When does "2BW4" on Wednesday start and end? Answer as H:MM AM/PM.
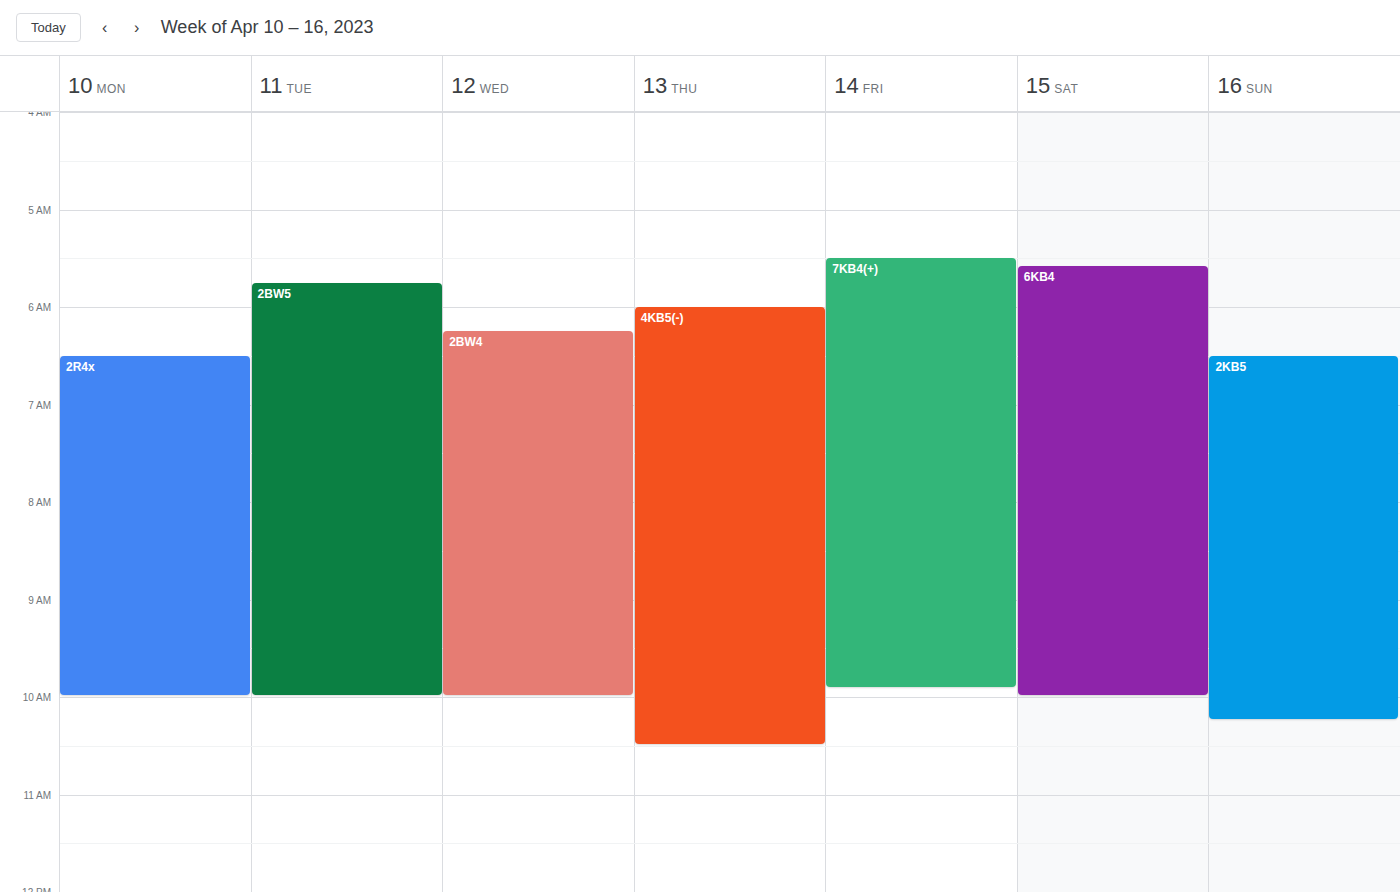
6:15 AM to 10:00 AM